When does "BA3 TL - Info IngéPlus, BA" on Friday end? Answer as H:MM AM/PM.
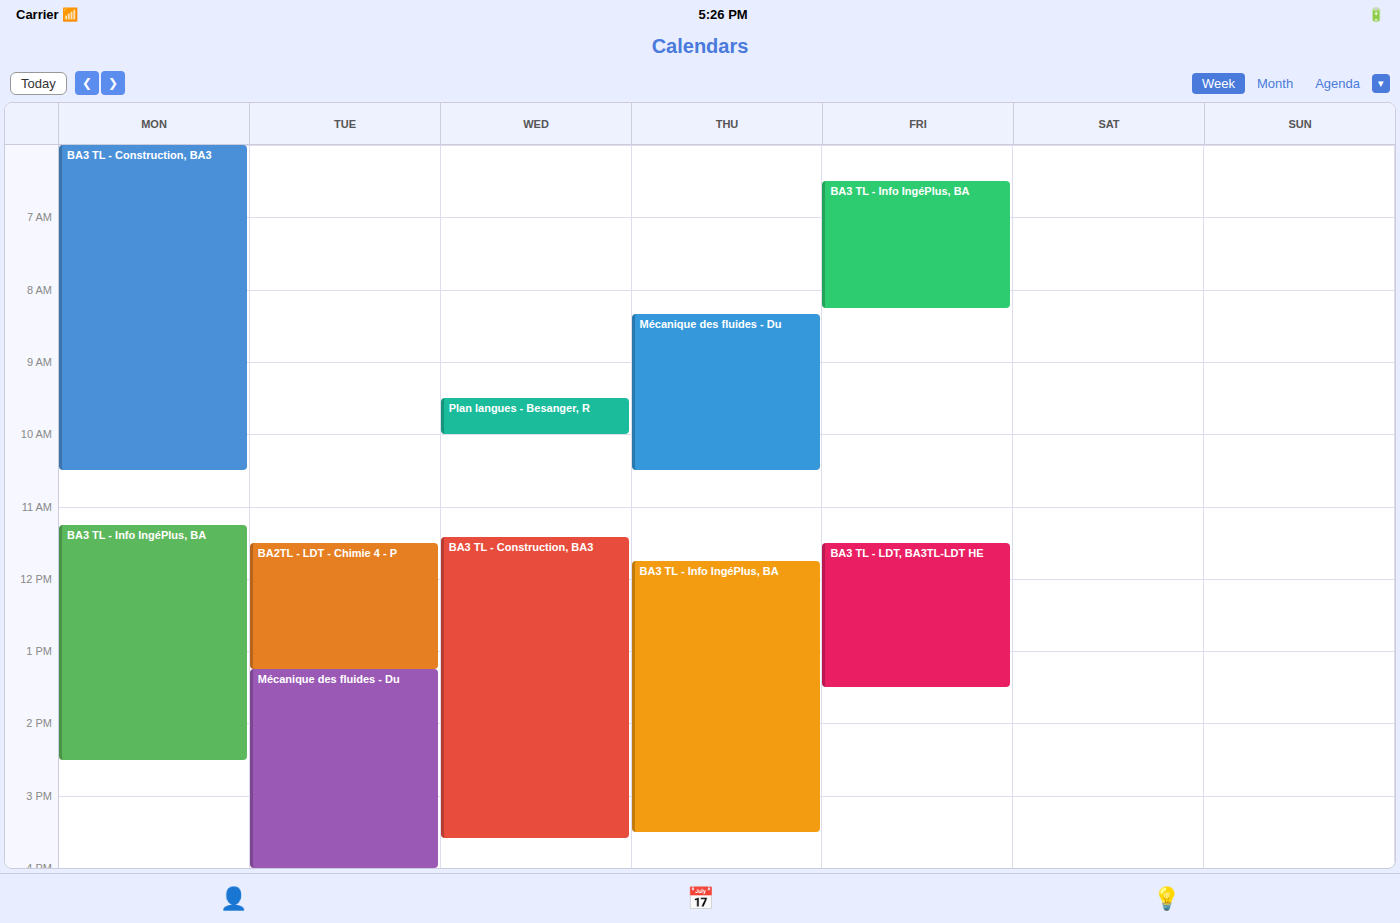
8:15 AM